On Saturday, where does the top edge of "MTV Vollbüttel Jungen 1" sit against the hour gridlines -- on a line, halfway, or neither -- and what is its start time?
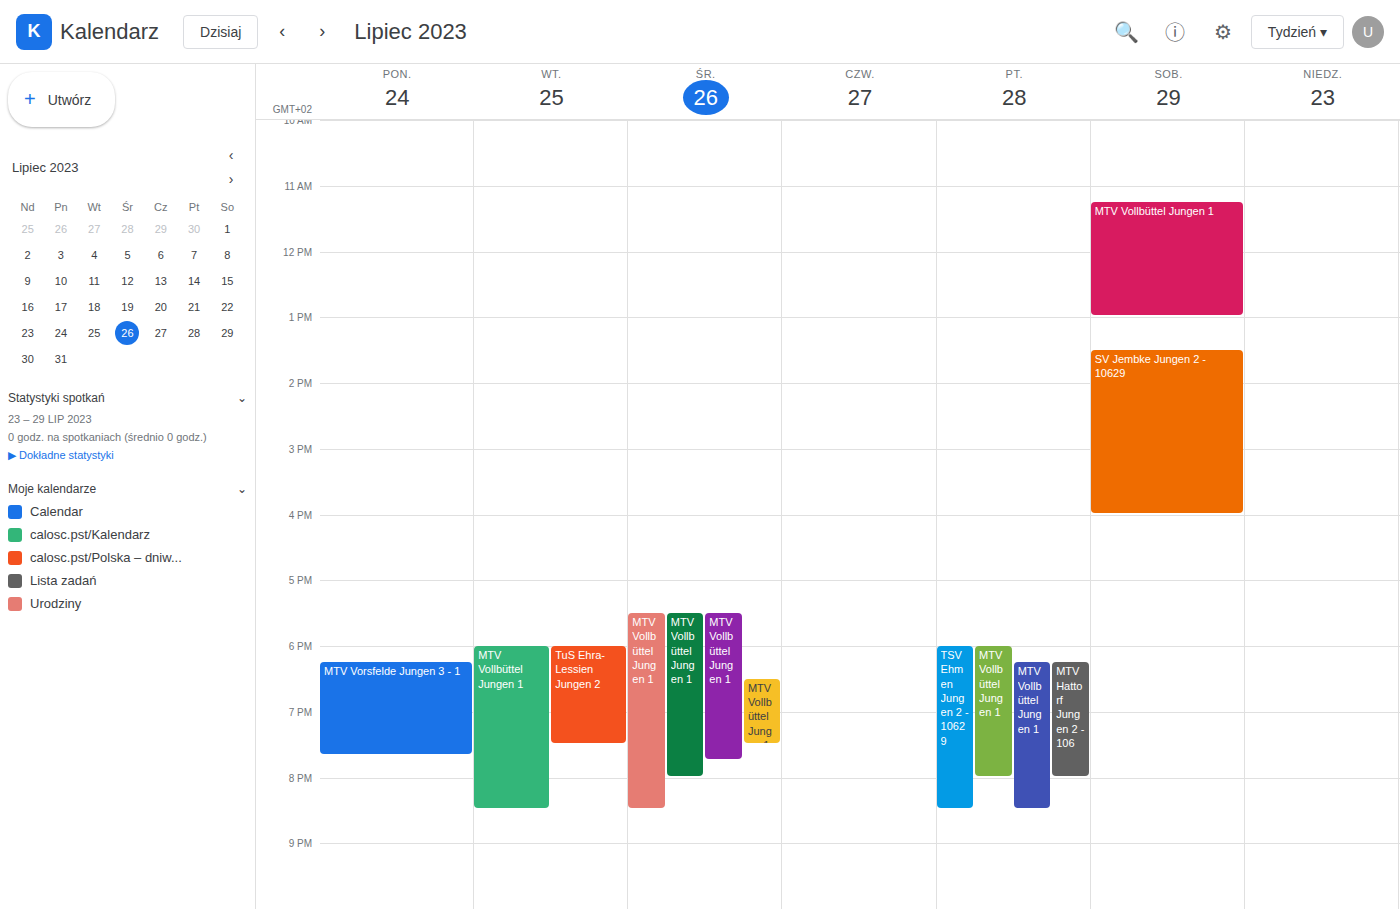
11:15 AM -- neither: a quarter of the way from the 11 AM line to the 12 PM line.